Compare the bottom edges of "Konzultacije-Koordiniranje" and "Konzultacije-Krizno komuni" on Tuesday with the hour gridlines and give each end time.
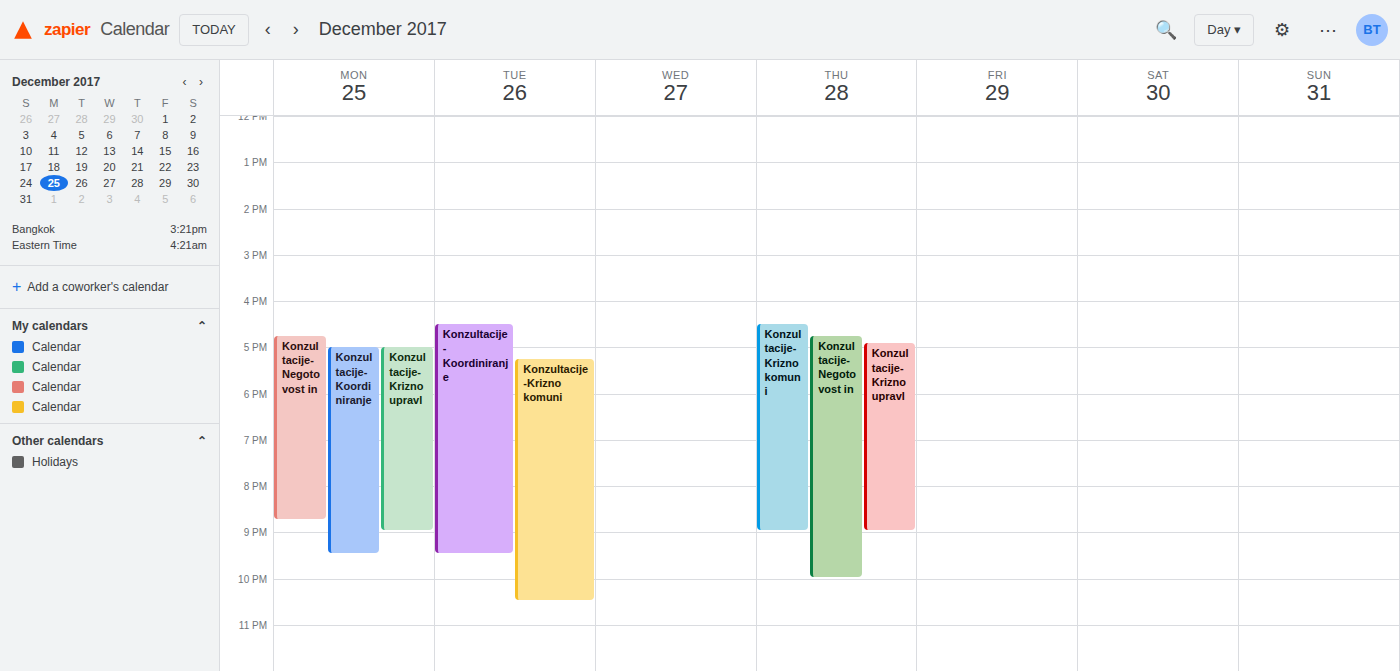
"Konzultacije-Koordiniranje": 21:30, halfway between the 21:00 and 22:00 lines. "Konzultacije-Krizno komuni": 22:30, halfway between the 22:00 and 23:00 lines.